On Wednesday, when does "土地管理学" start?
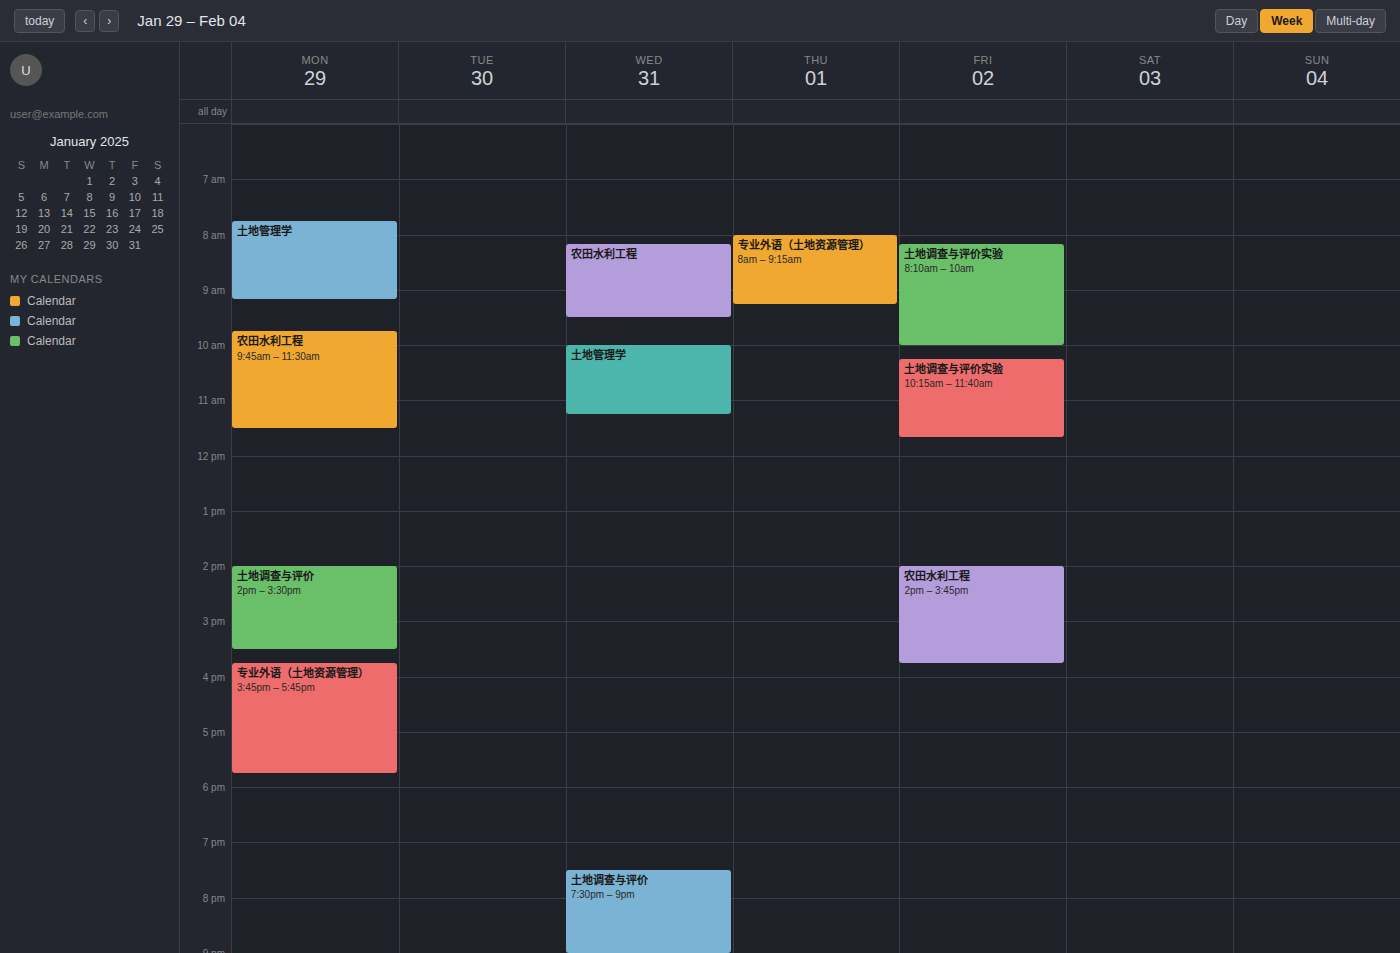
10:00 AM